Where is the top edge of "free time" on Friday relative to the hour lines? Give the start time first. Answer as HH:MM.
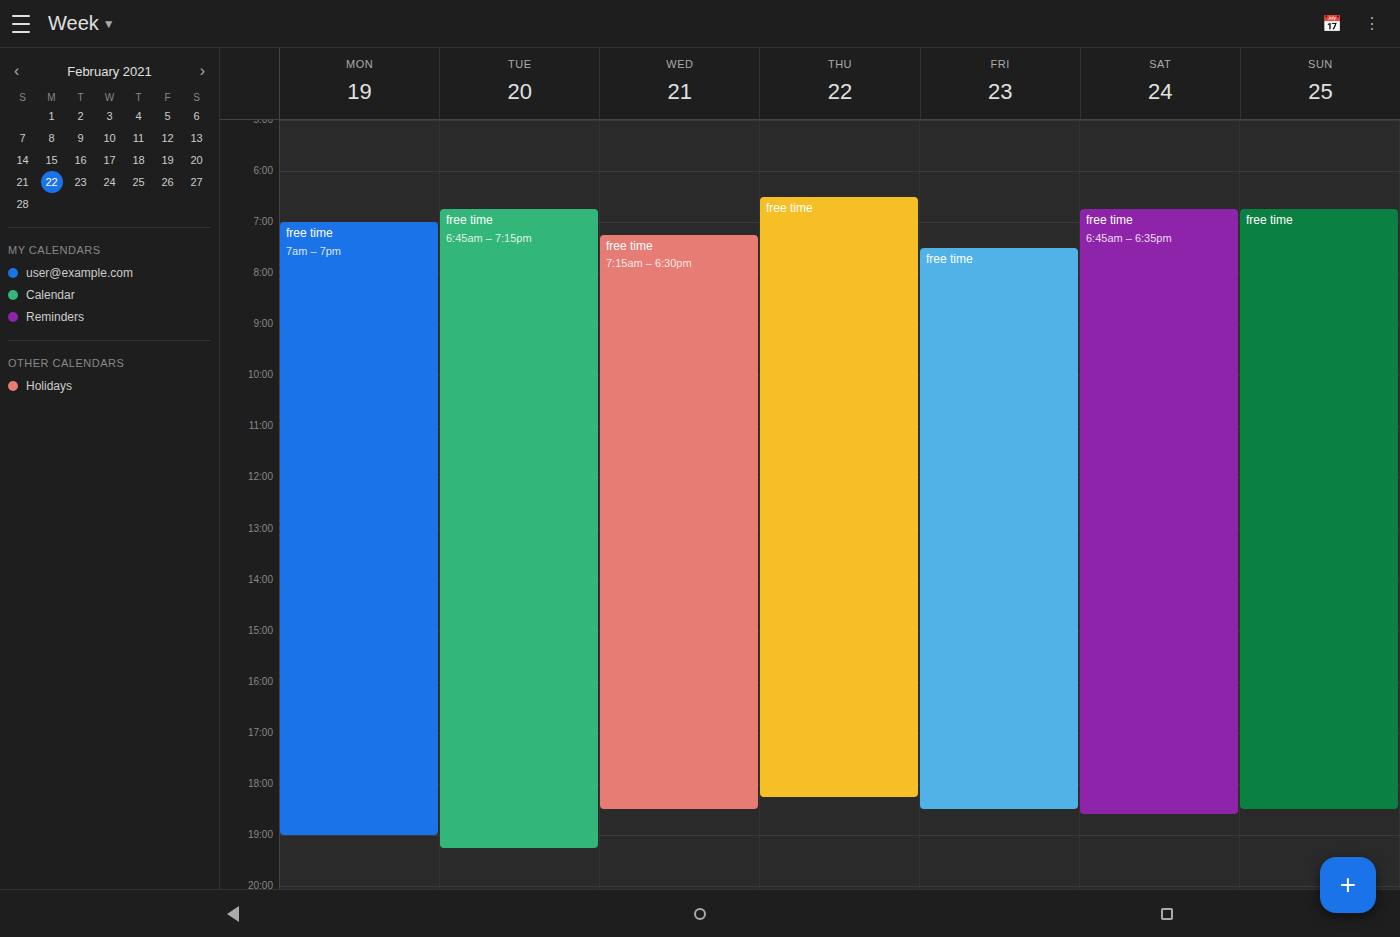
07:30 -- halfway between the 07:00 and 08:00 lines.